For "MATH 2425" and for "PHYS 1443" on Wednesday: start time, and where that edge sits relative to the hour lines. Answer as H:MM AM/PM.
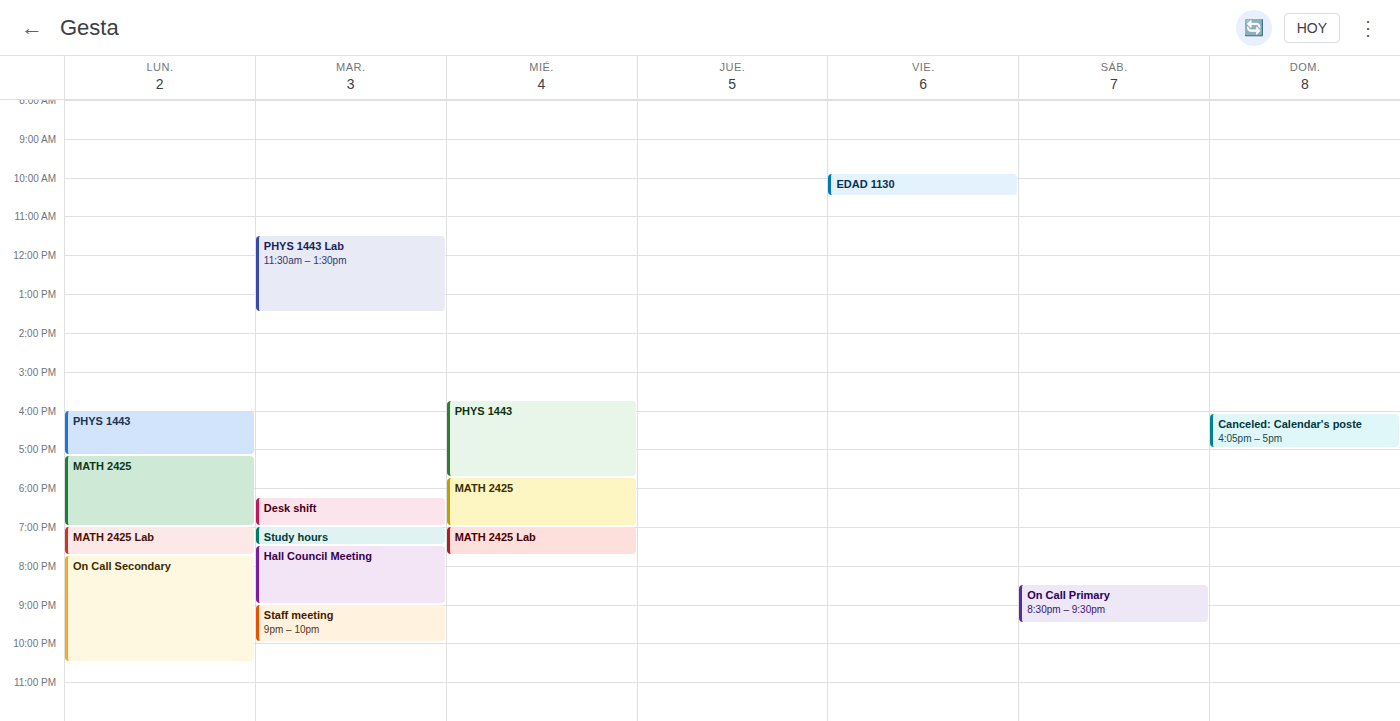
"MATH 2425": 5:45 PM, neither: three quarters of the way from the 5 PM line to the 6 PM line. "PHYS 1443": 3:45 PM, neither: three quarters of the way from the 3 PM line to the 4 PM line.